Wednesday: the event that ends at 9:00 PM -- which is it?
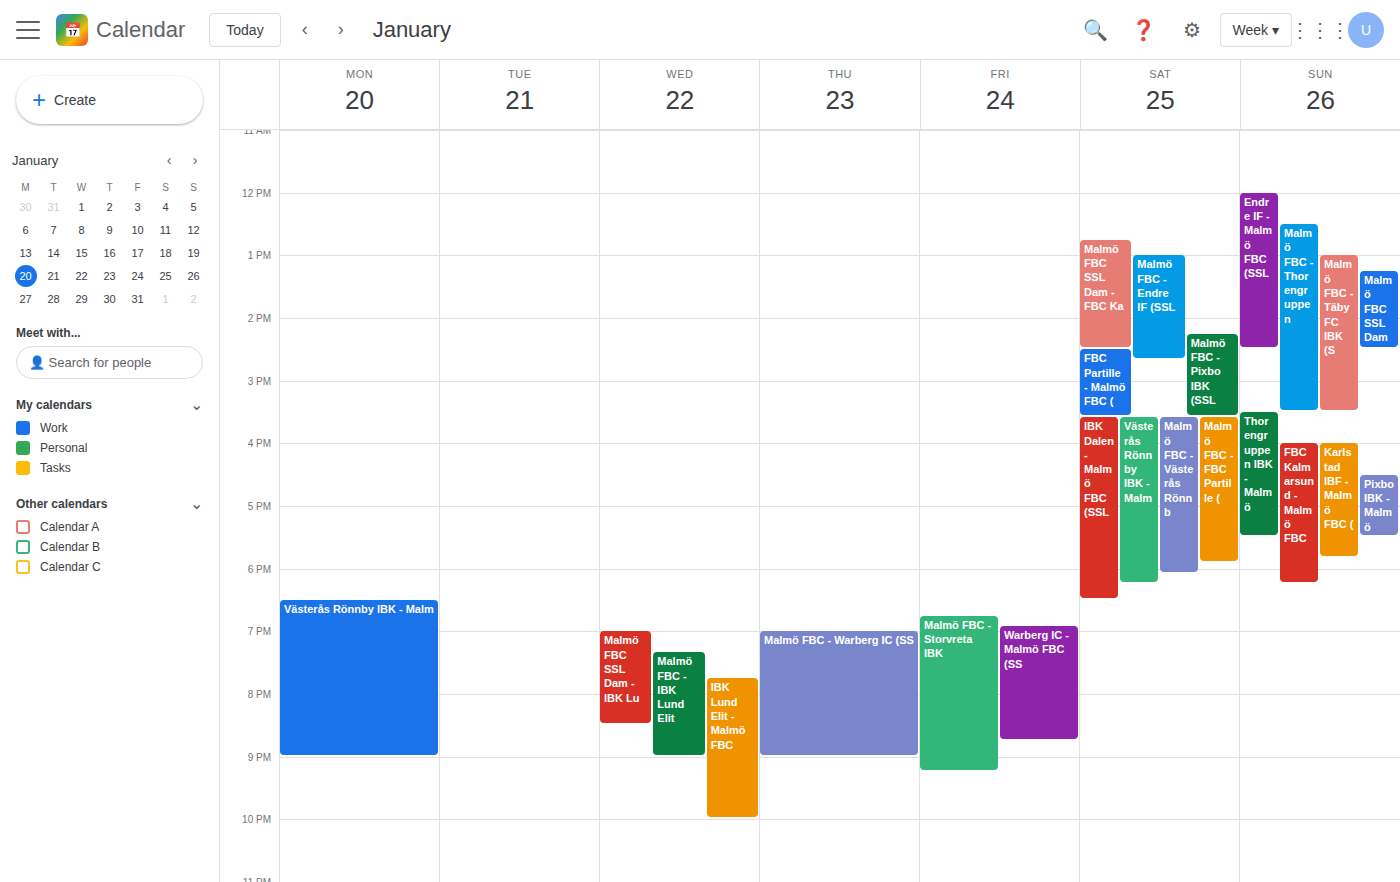
"Malmö FBC - IBK Lund Elit"